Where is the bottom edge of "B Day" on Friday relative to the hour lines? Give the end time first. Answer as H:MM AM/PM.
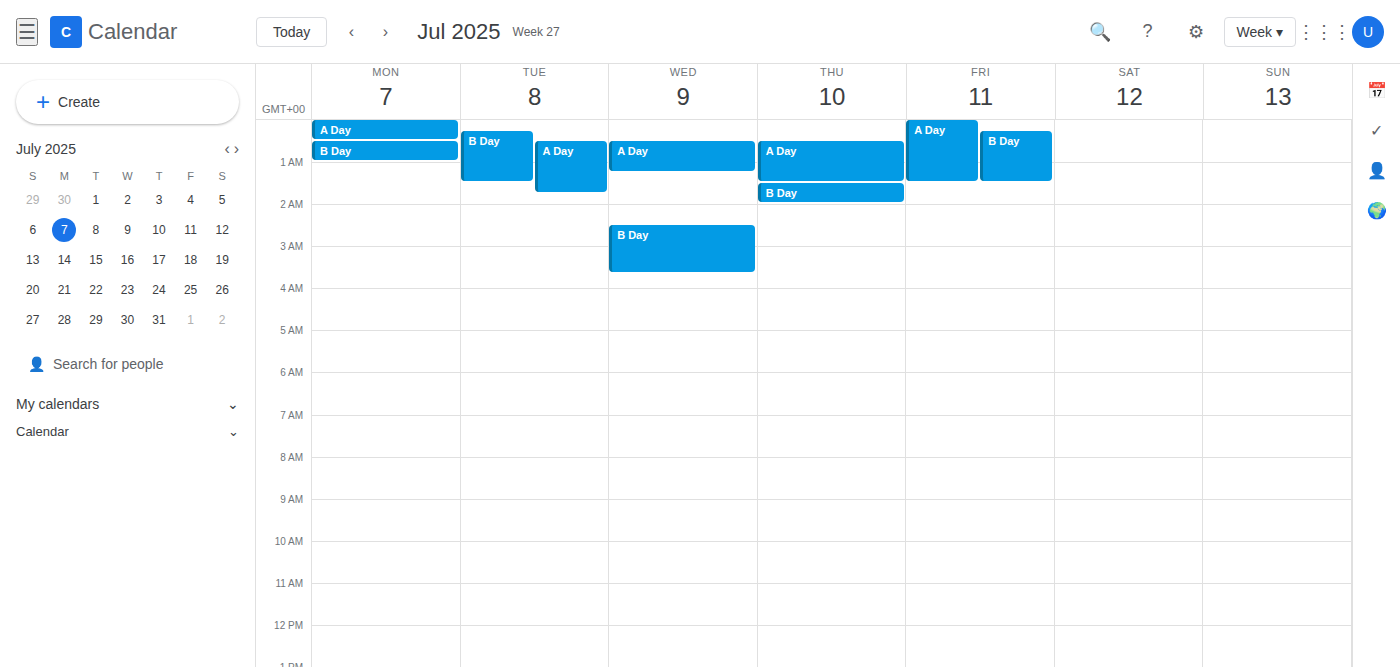
1:30 AM -- halfway between the 1 AM and 2 AM lines.